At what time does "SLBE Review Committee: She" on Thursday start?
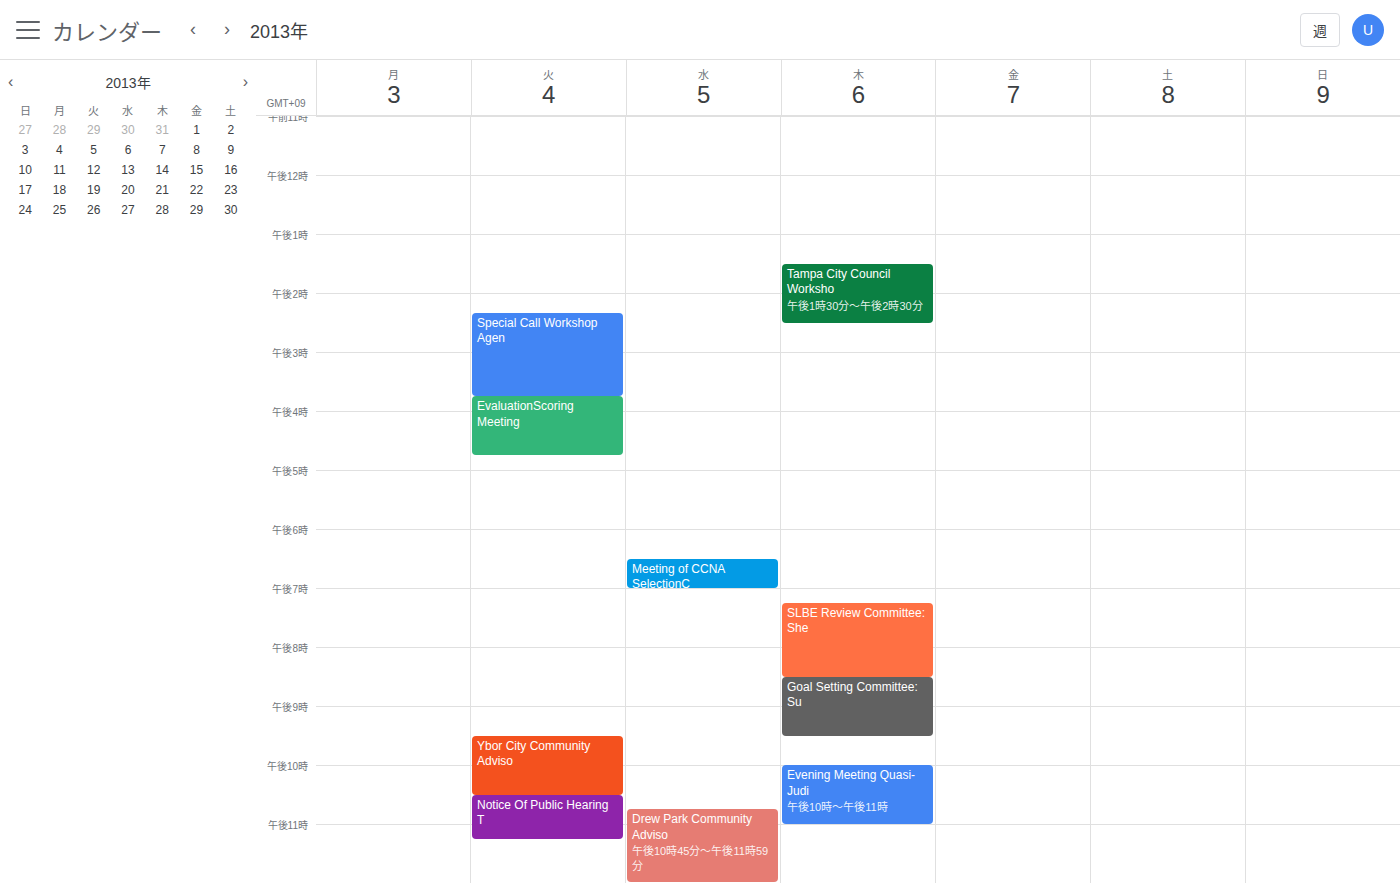
7:15 PM